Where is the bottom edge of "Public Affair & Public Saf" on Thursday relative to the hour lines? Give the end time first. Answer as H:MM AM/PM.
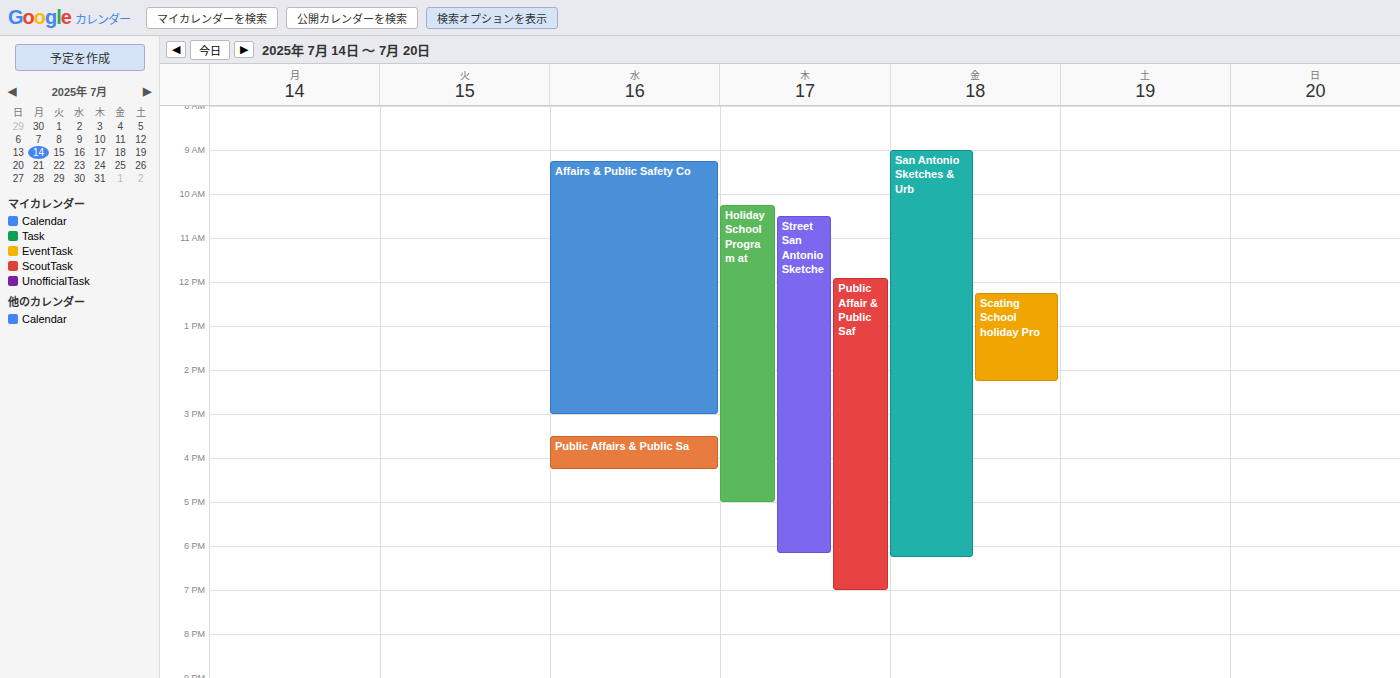
7:00 PM -- exactly on the 7 PM line.